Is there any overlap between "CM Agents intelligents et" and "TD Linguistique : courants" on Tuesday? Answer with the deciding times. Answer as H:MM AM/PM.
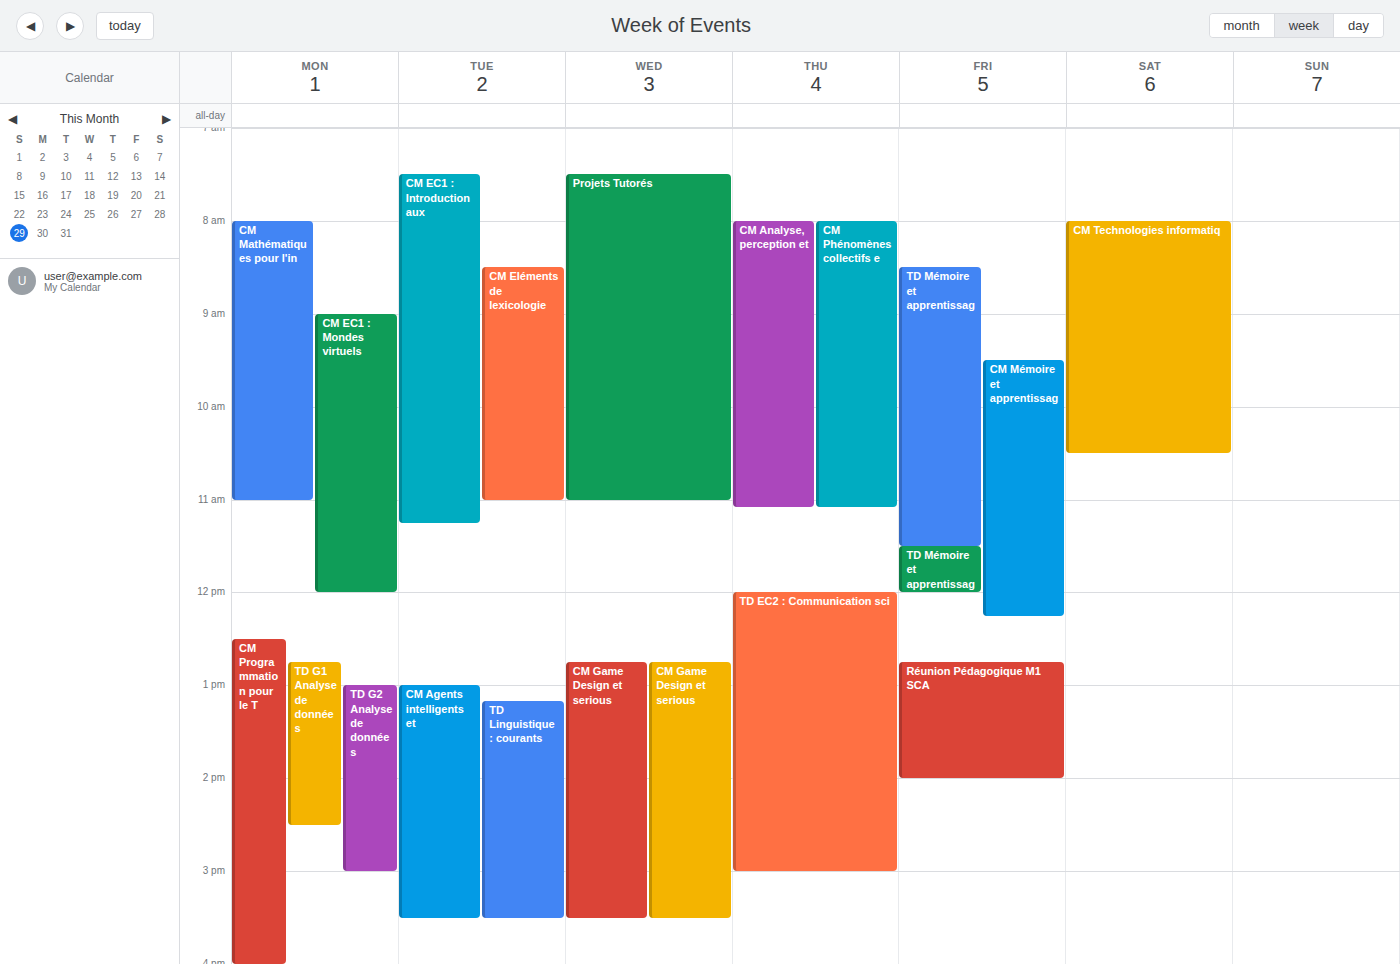
"TD Linguistique : courants" starts at 1:10 PM, before "CM Agents intelligents et" ends at 3:30 PM -- they overlap.